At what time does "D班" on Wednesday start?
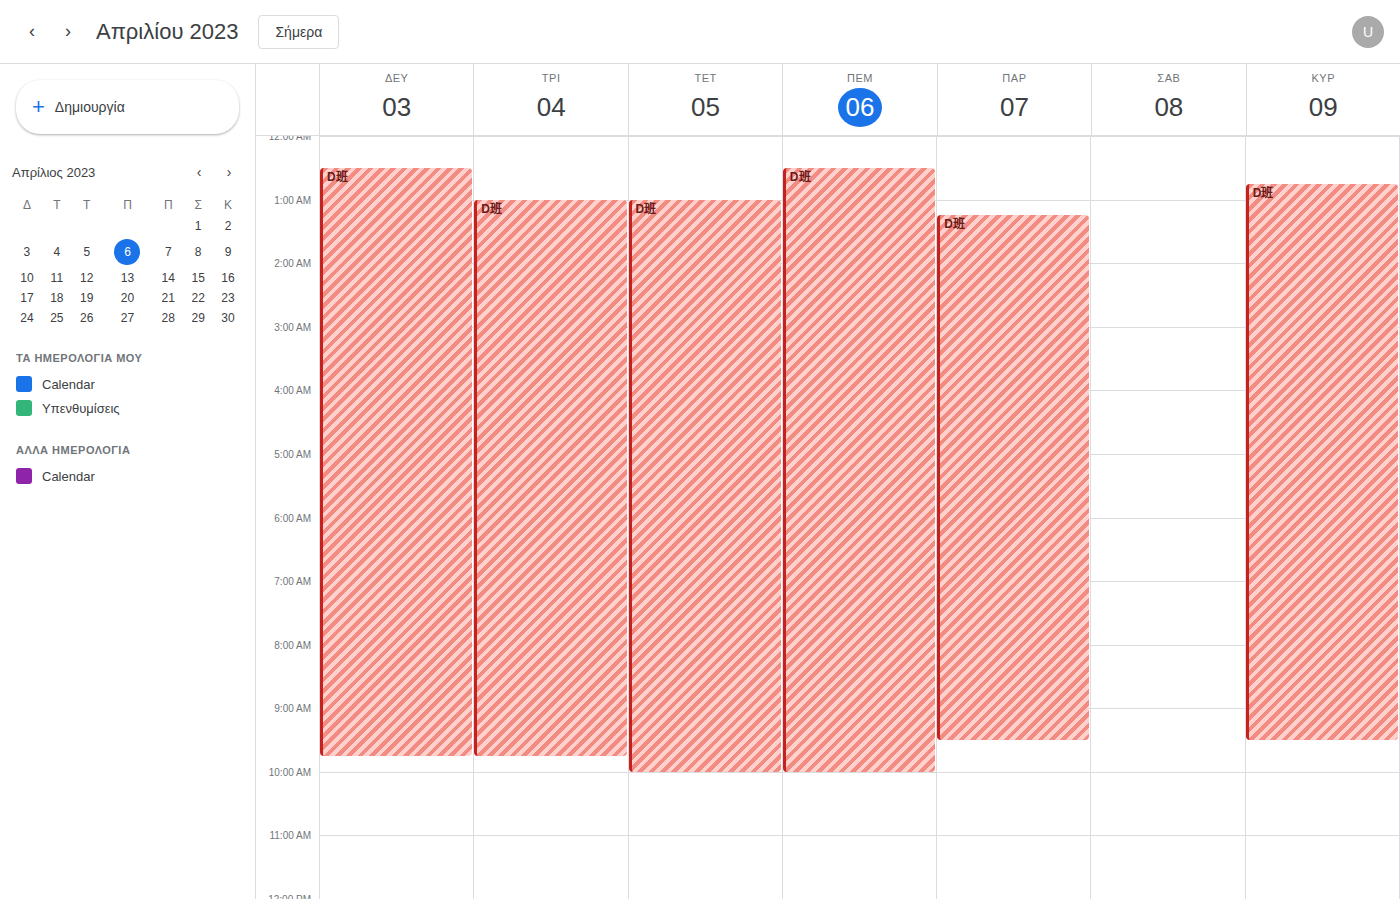
01:00